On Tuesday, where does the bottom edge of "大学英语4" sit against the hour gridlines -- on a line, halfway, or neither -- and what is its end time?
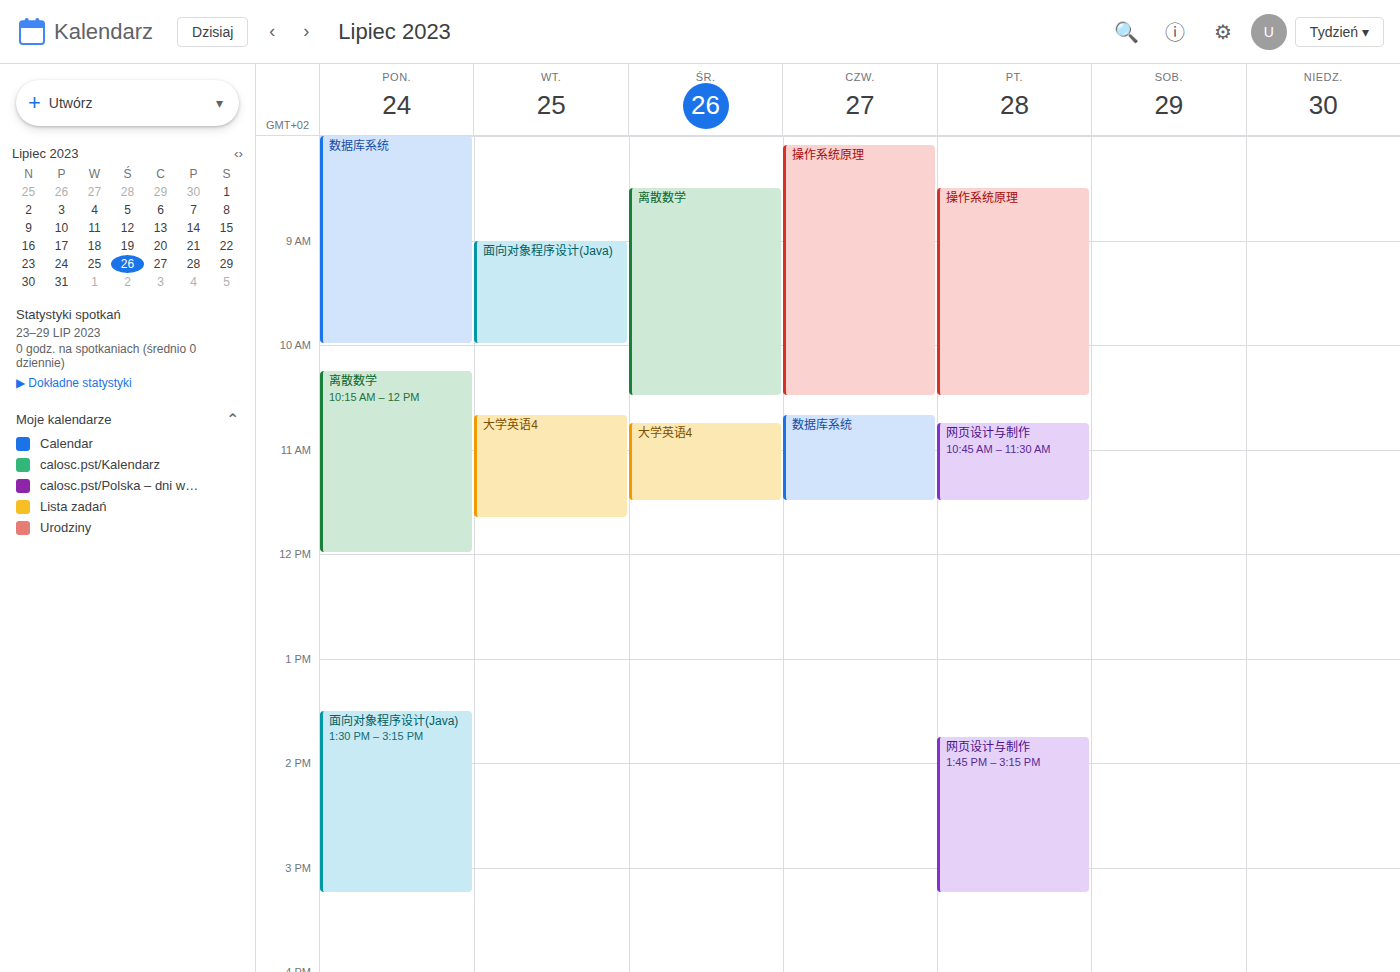
11:40 AM -- neither: 40 minutes below the 11 AM line and 20 minutes above the 12 PM line.